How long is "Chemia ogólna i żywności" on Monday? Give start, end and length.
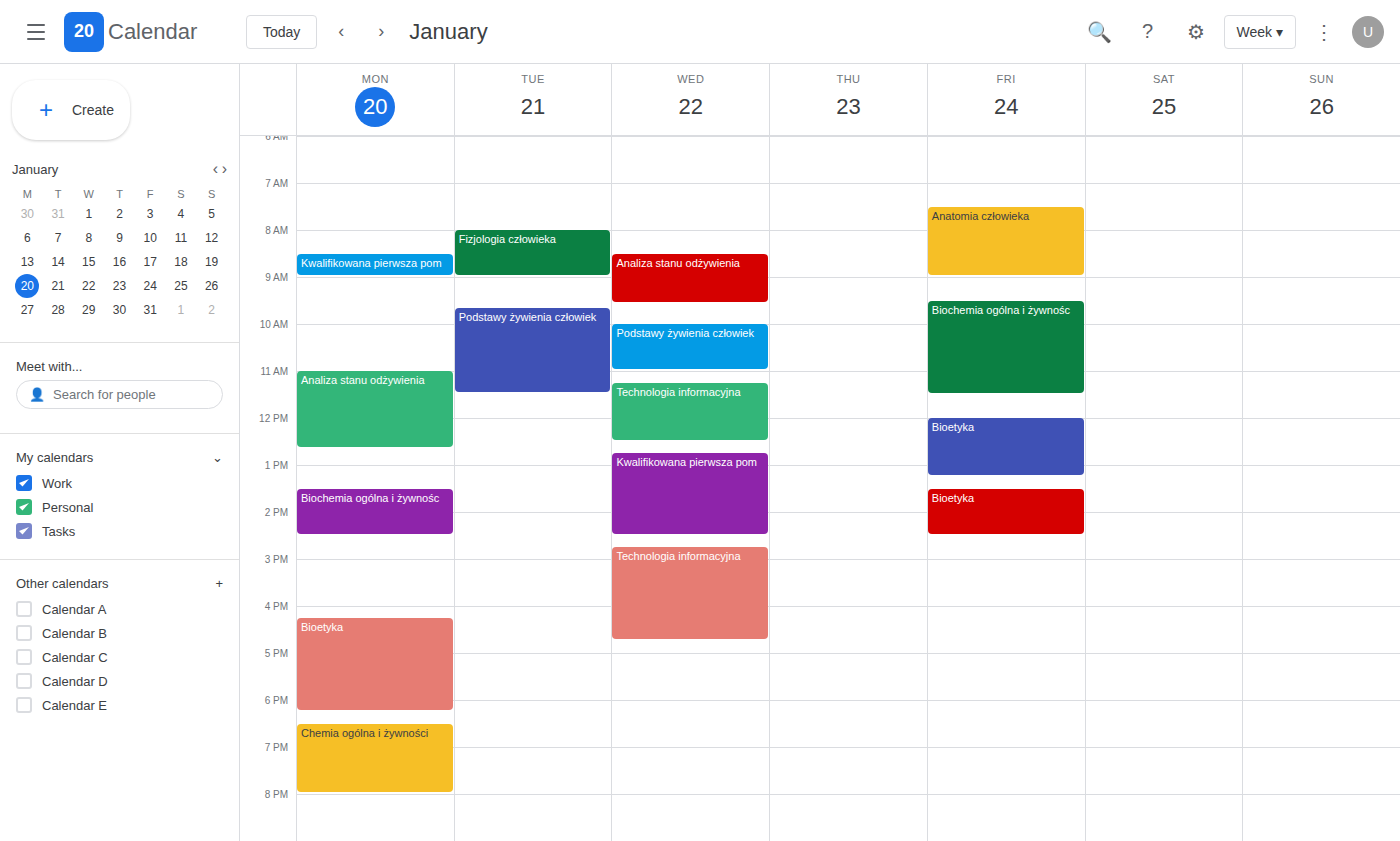
6:30 PM to 8:00 PM, 1 hour 30 minutes